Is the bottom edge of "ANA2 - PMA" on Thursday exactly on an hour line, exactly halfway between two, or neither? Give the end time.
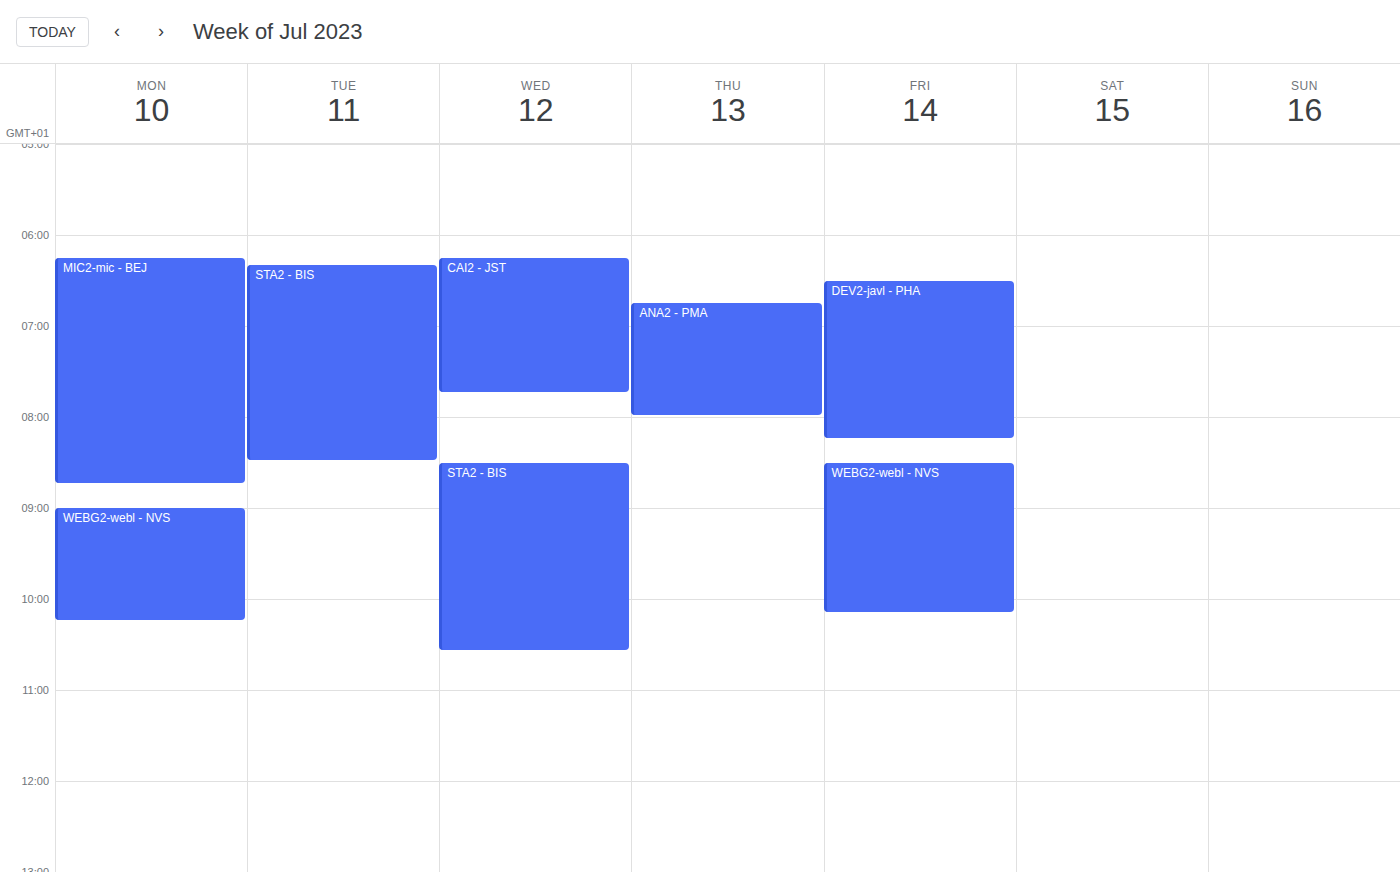
8:00 AM -- exactly on the 8 AM line.